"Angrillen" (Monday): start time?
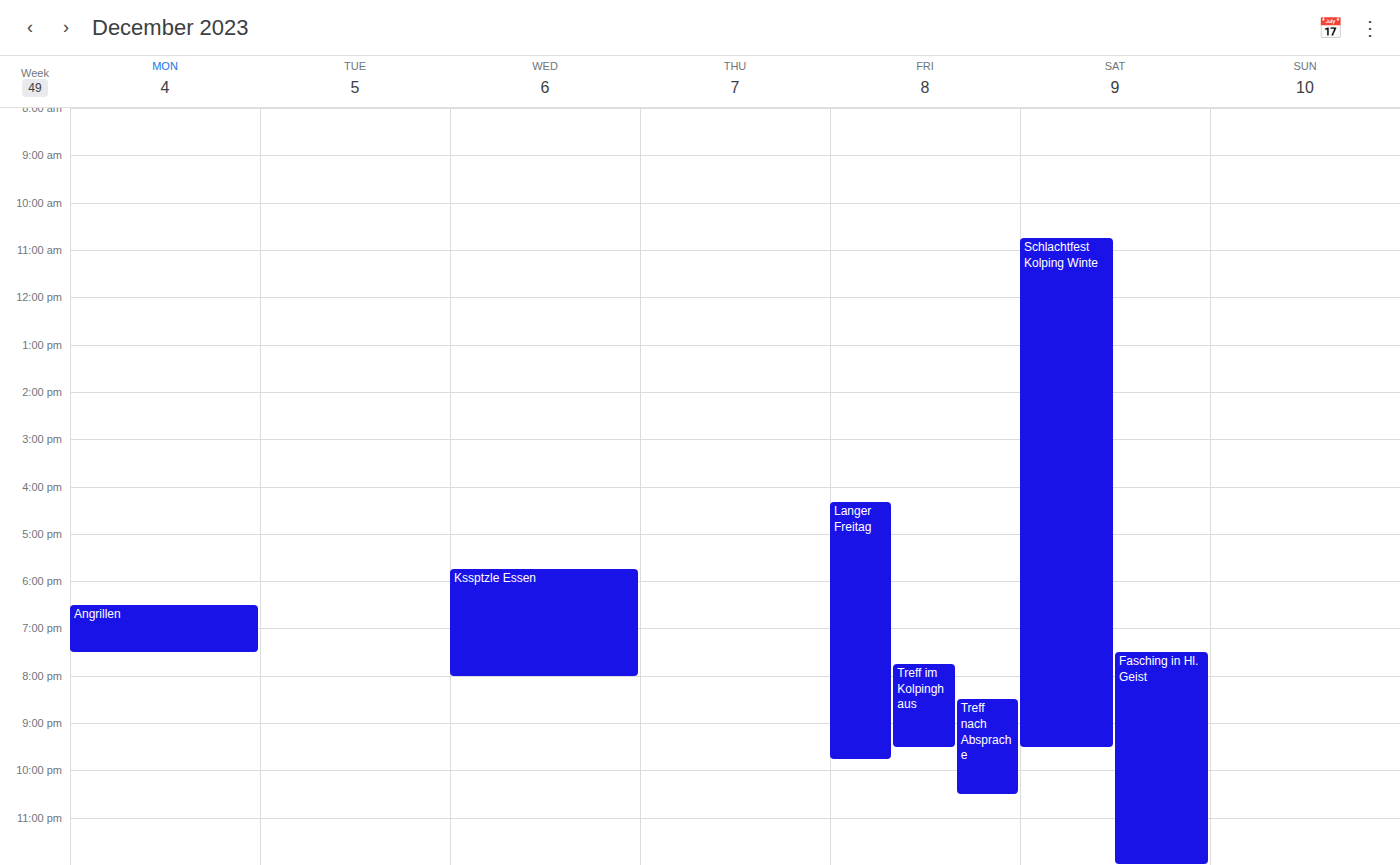
6:30 PM